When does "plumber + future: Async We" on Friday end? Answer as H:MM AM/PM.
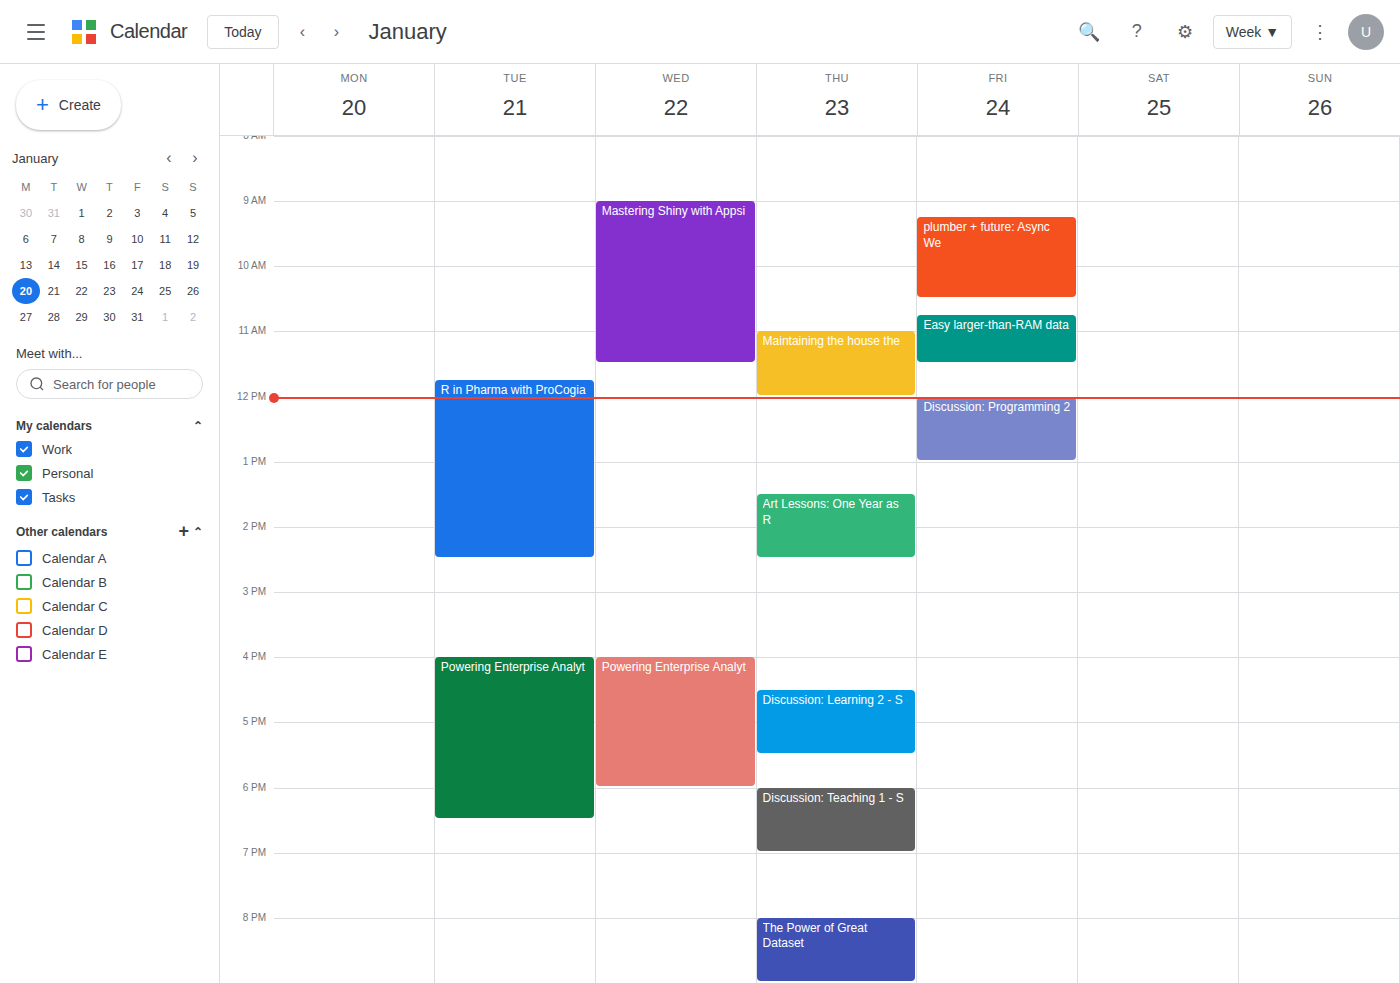
10:30 AM